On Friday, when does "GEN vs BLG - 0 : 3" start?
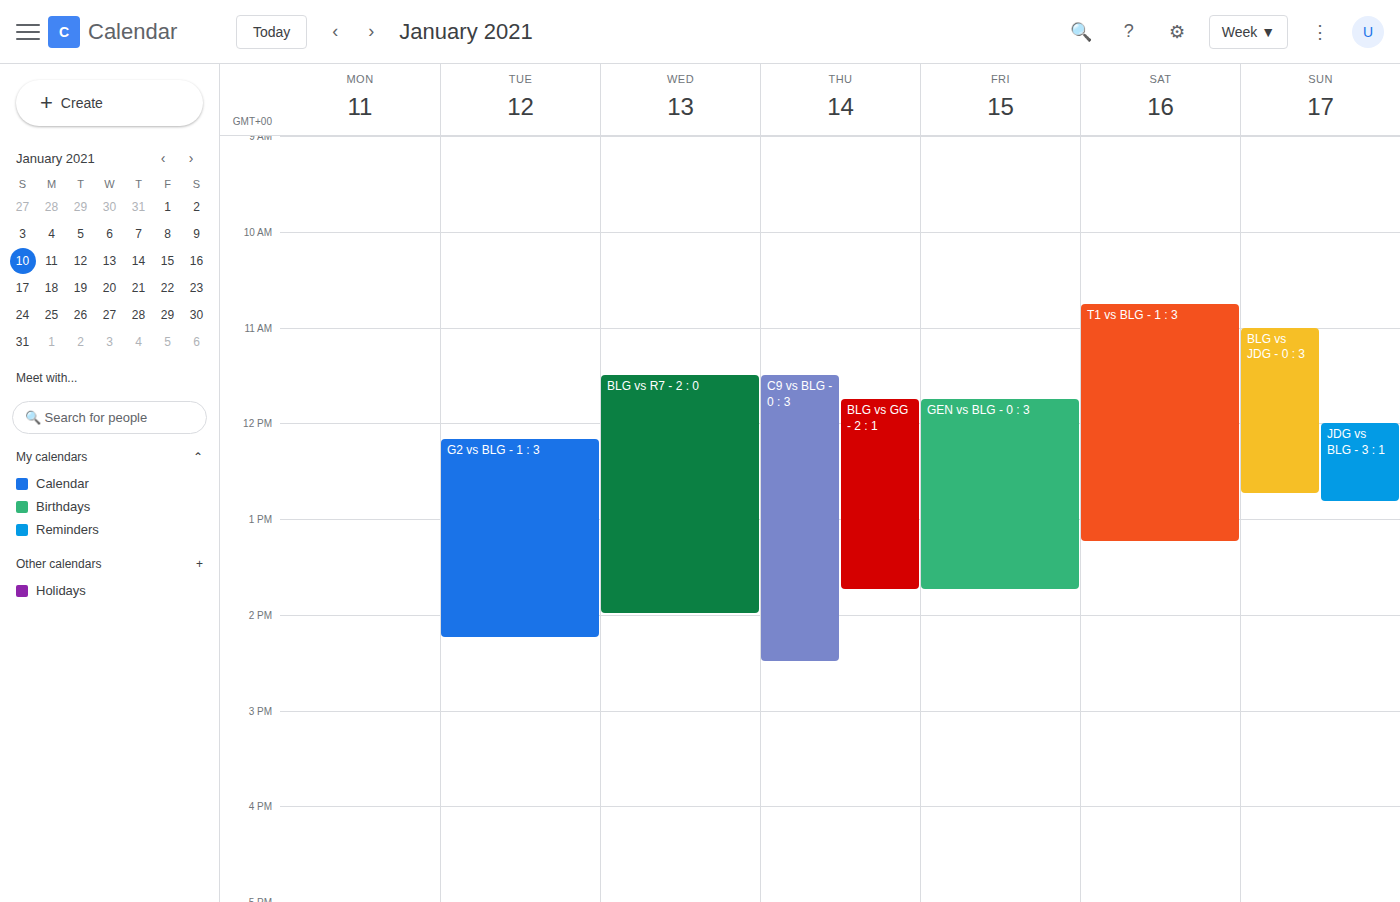
11:45 AM